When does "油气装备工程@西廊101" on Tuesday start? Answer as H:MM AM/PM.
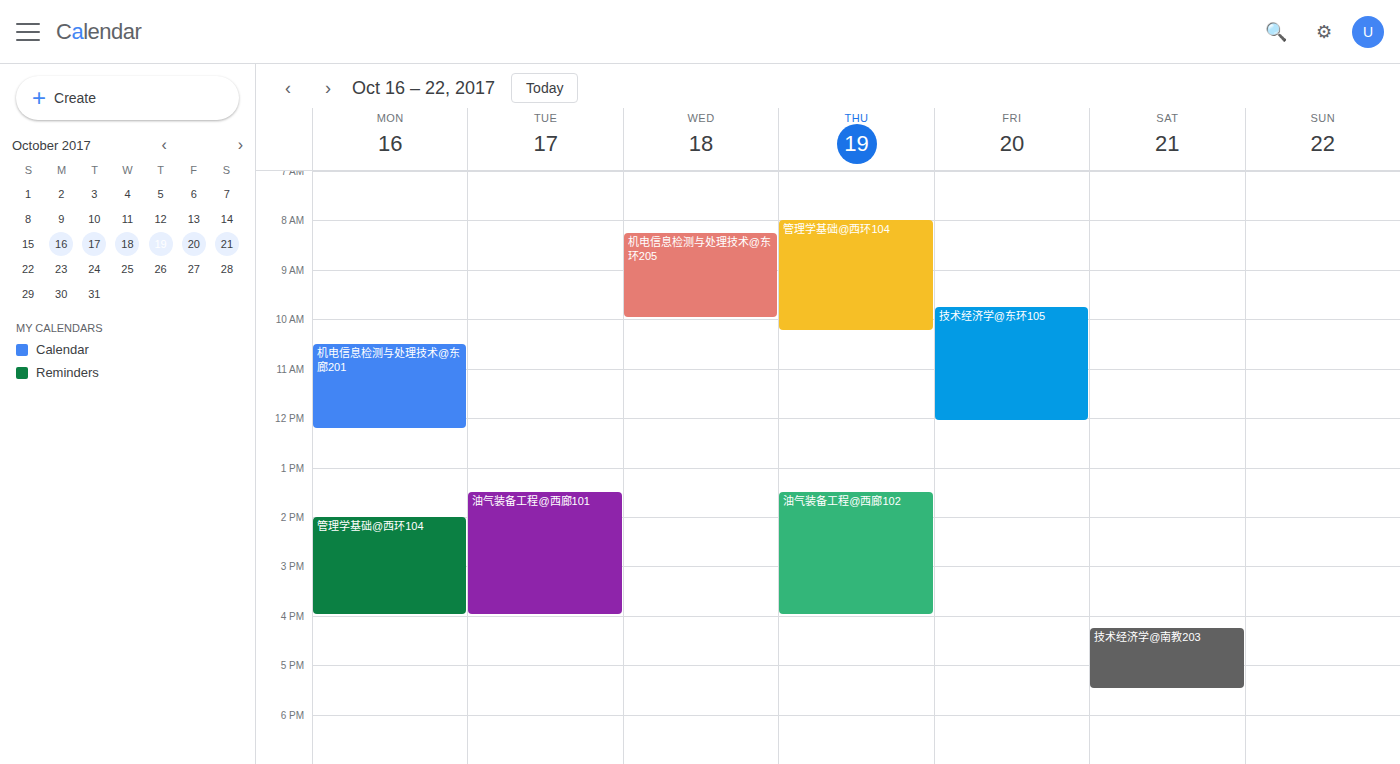
1:30 PM